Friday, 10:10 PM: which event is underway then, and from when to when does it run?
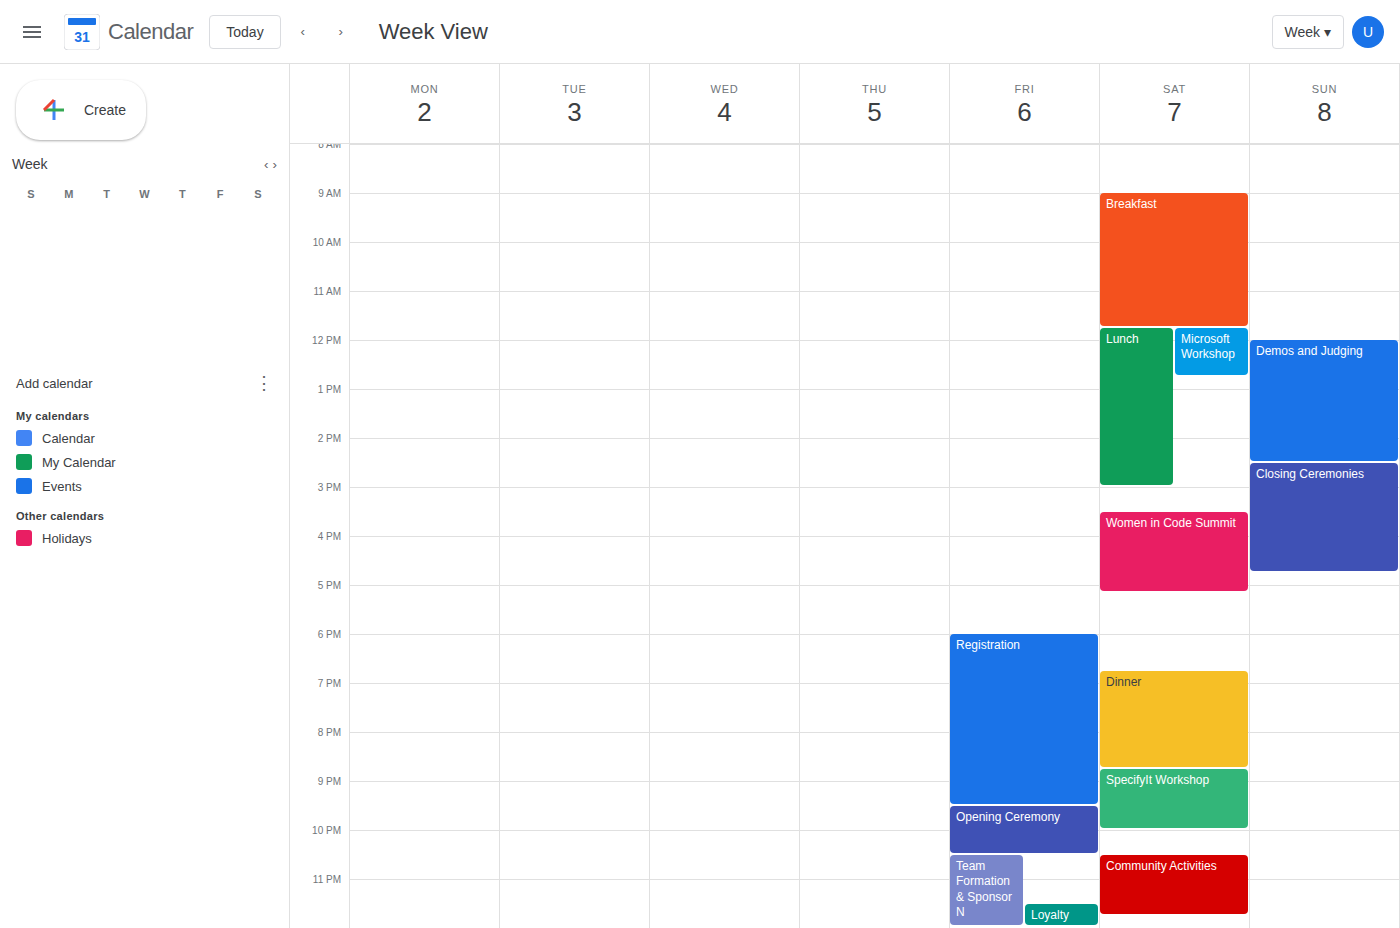
"Opening Ceremony", 9:30 PM to 10:30 PM